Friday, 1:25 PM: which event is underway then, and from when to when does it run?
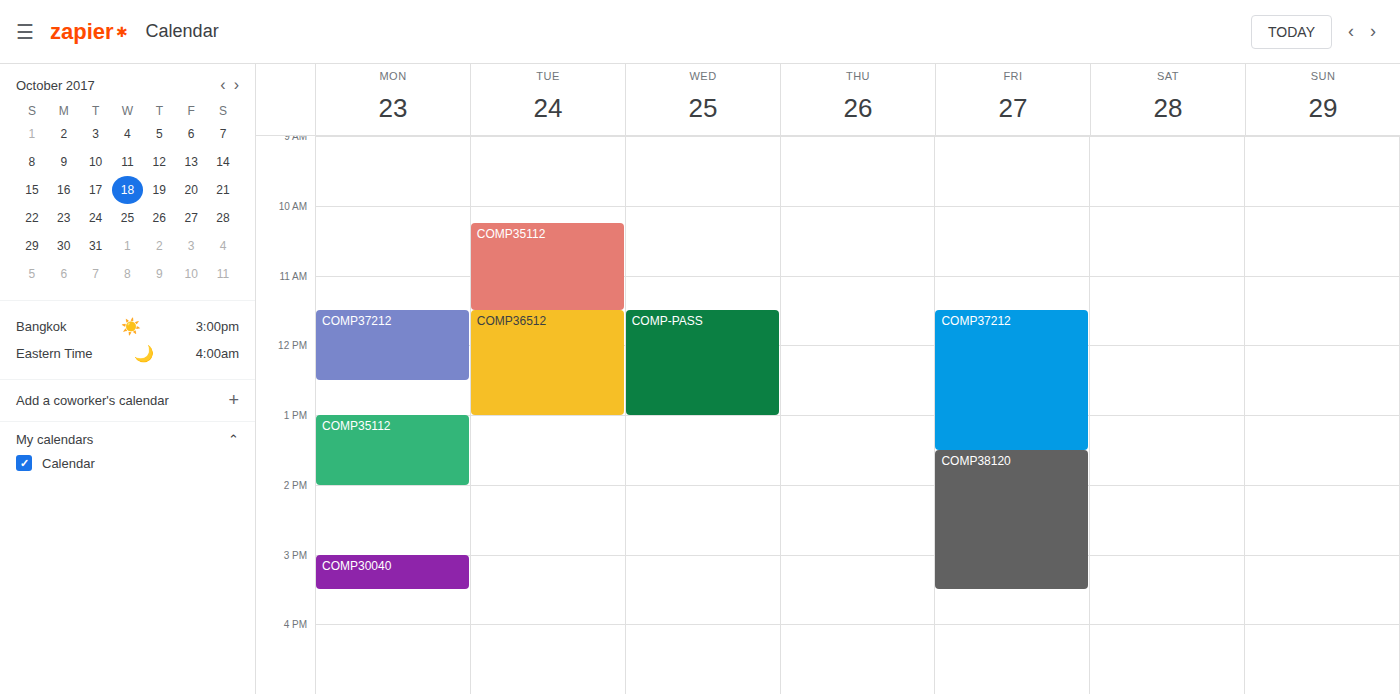
"COMP37212", 11:30 AM to 1:30 PM